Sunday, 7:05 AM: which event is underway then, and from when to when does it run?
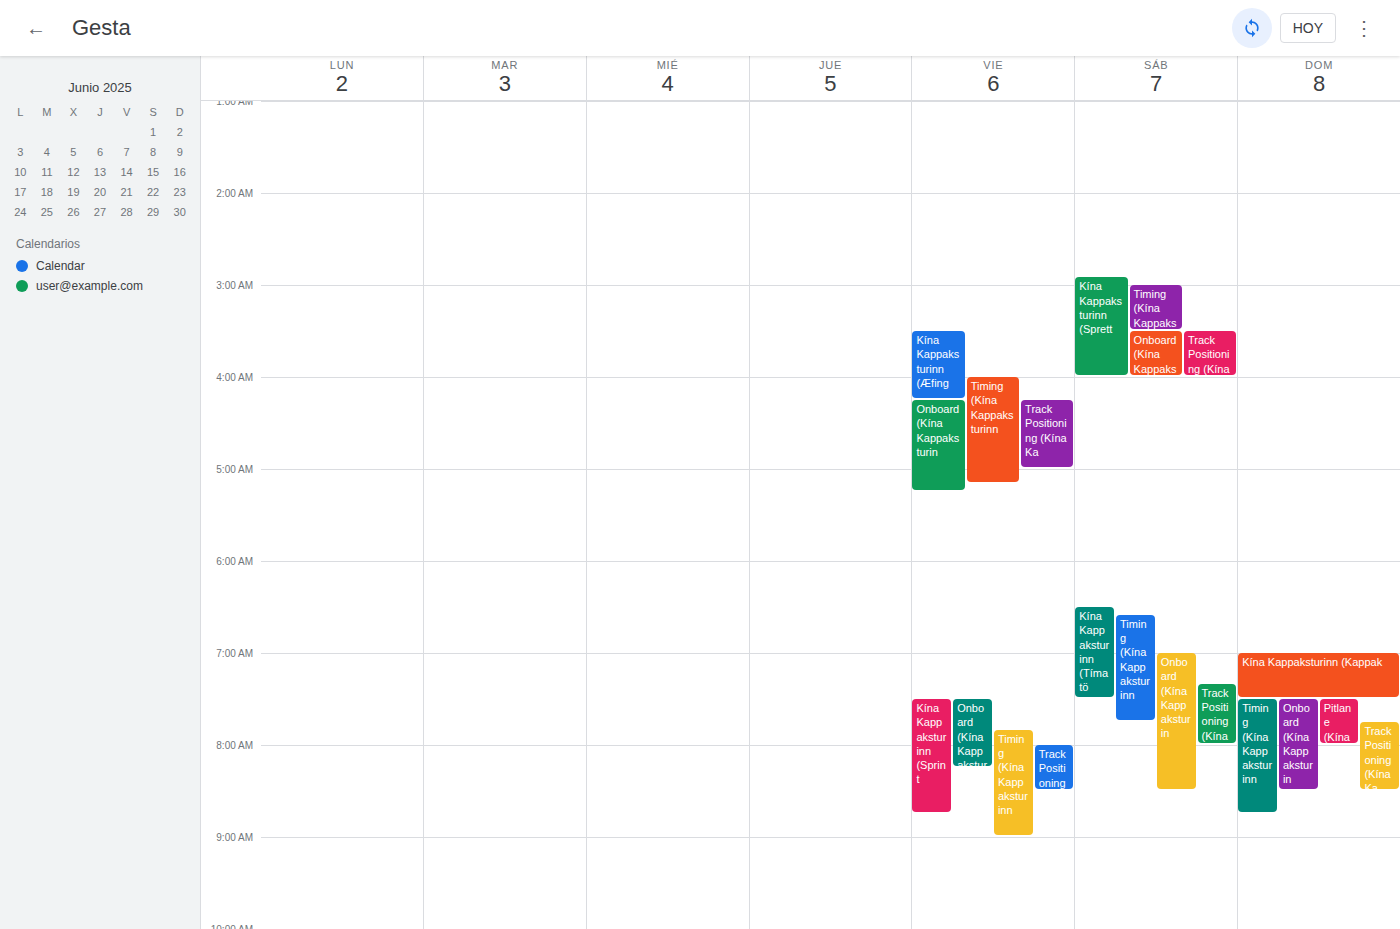
"Kína Kappaksturinn (Kappak", 7:00 AM to 7:30 AM